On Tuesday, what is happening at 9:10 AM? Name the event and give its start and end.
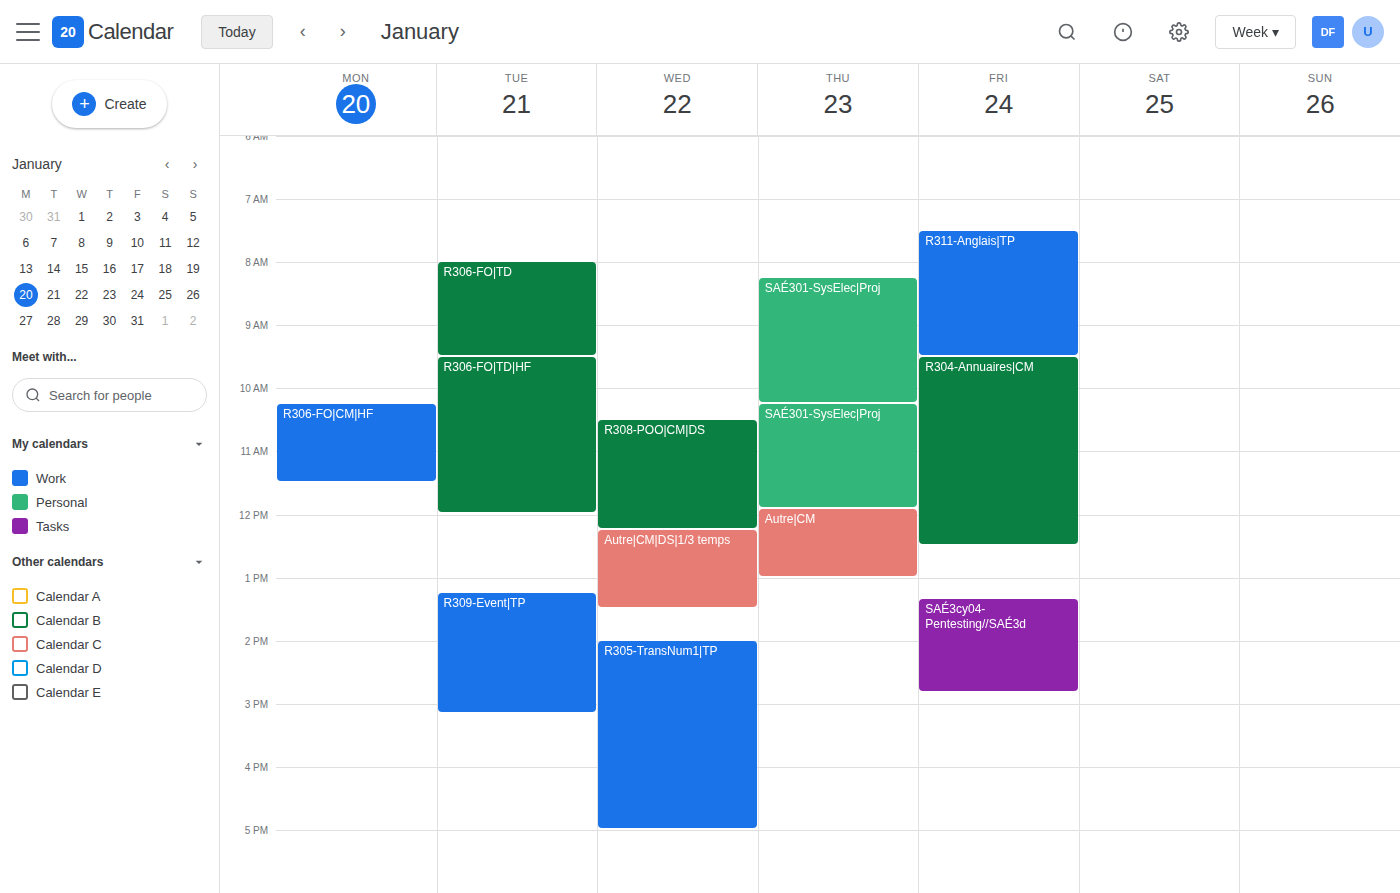
"R306-FO|TD", 8:00 AM to 9:30 AM